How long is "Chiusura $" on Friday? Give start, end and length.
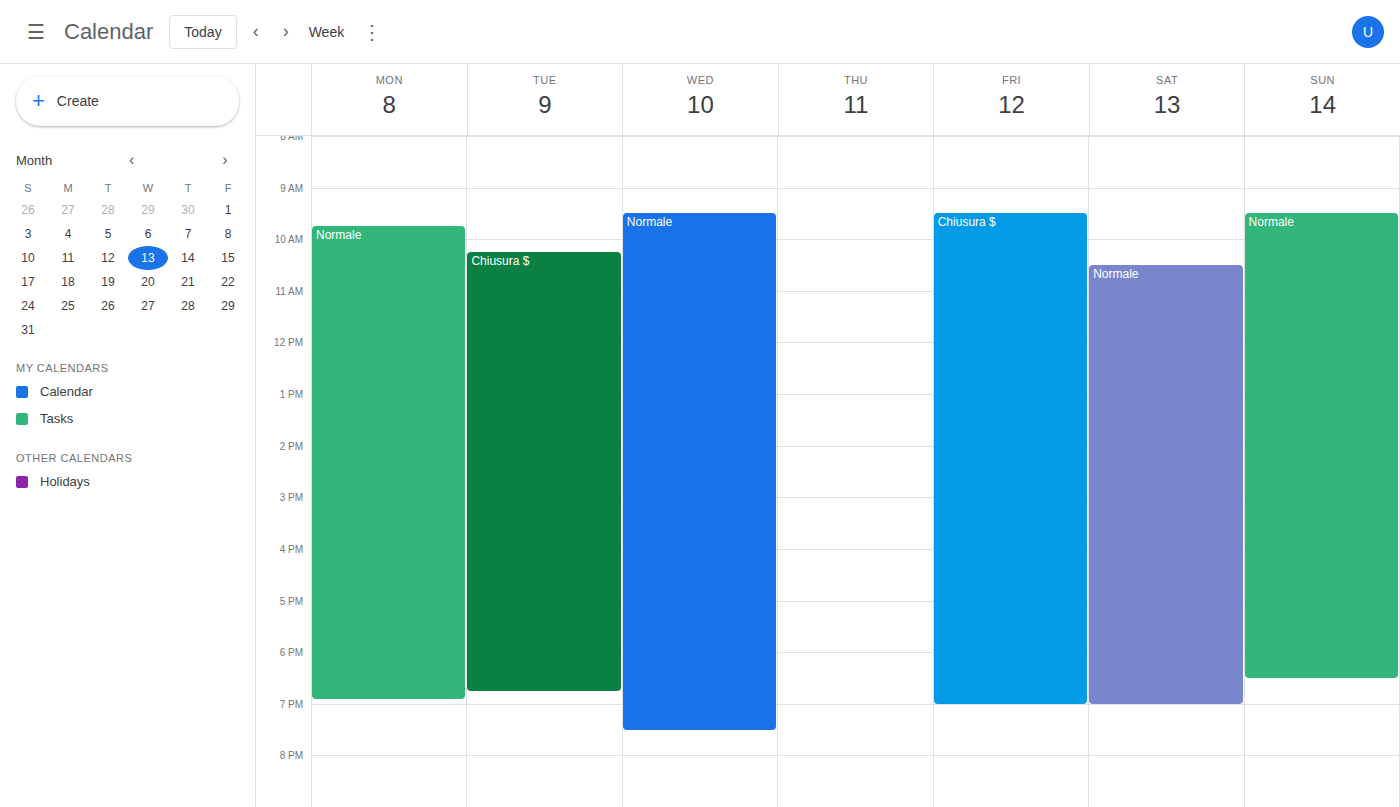
9:30 AM to 7:00 PM, 9 hours 30 minutes